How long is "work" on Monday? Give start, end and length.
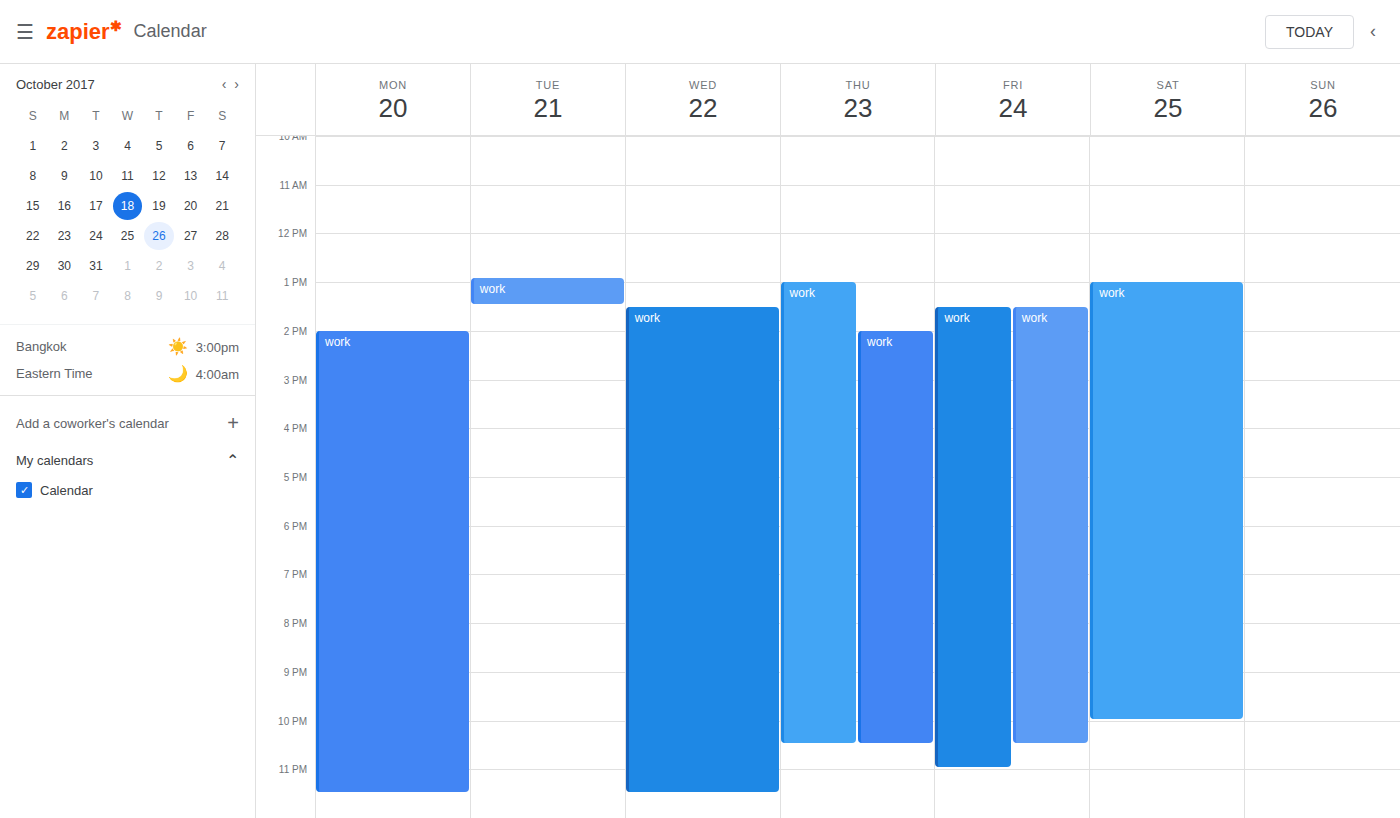
2:00 PM to 11:30 PM, 9 hours 30 minutes